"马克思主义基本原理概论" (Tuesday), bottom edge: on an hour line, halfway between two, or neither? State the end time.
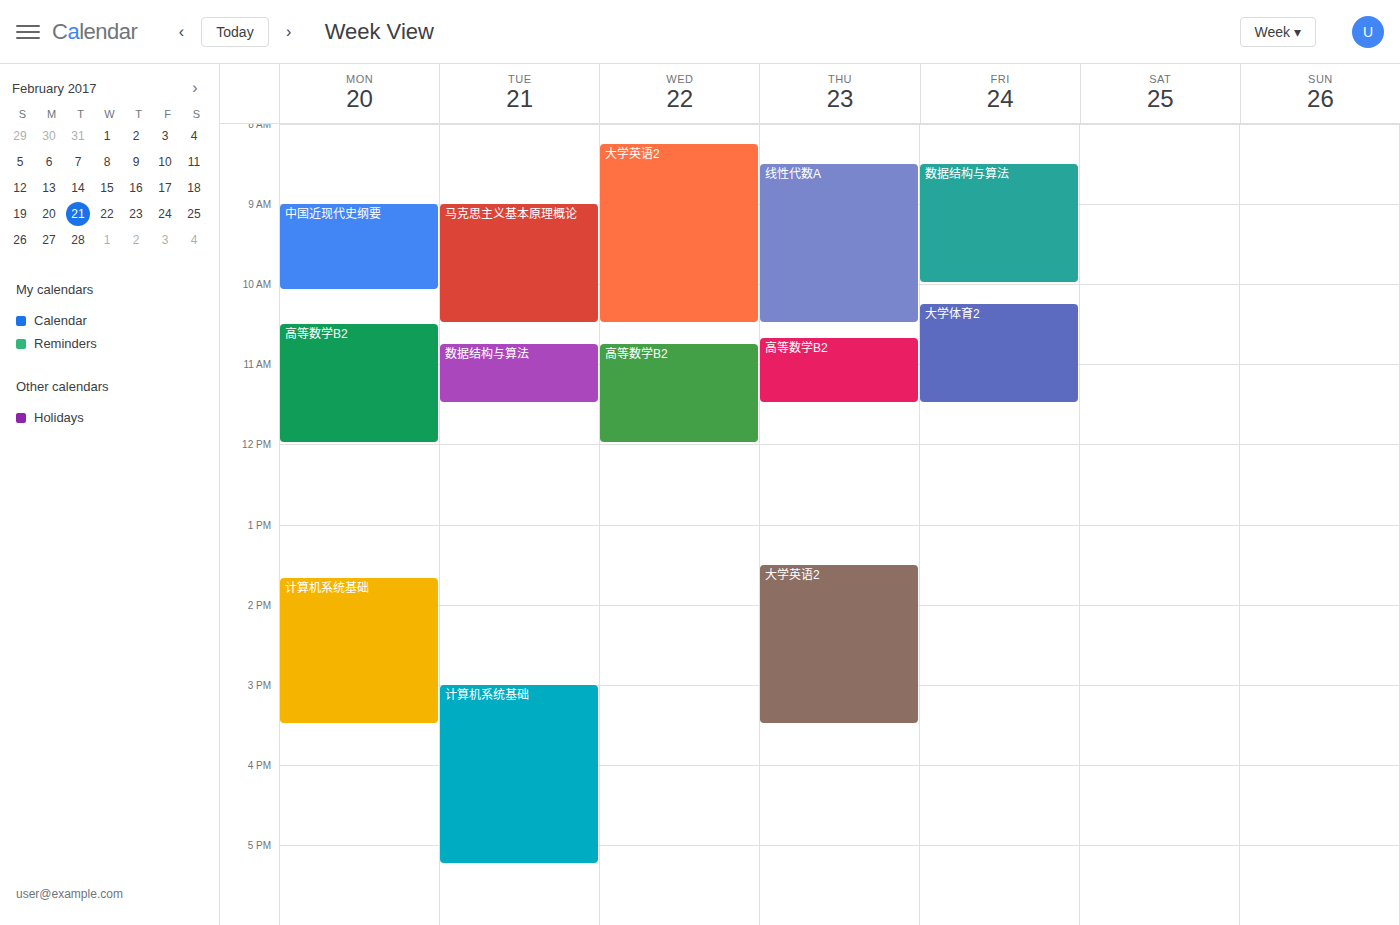
10:30 AM -- halfway between the 10 AM and 11 AM lines.